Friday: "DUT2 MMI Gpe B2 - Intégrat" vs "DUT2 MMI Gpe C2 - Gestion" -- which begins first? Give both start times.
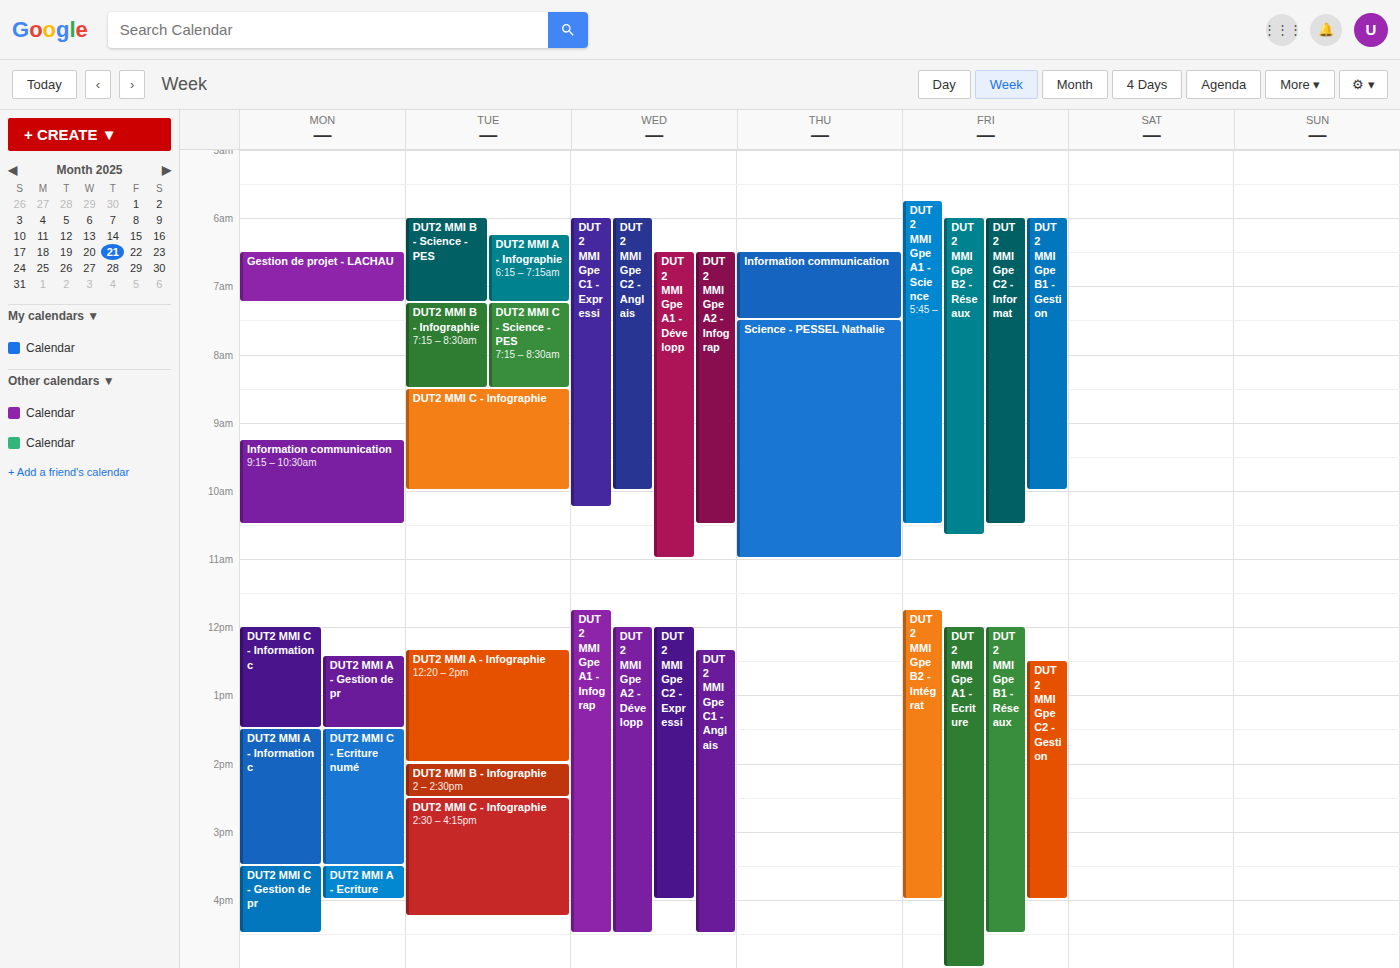
"DUT2 MMI Gpe B2 - Intégrat" 11:45 AM; "DUT2 MMI Gpe C2 - Gestion" 12:30 PM.